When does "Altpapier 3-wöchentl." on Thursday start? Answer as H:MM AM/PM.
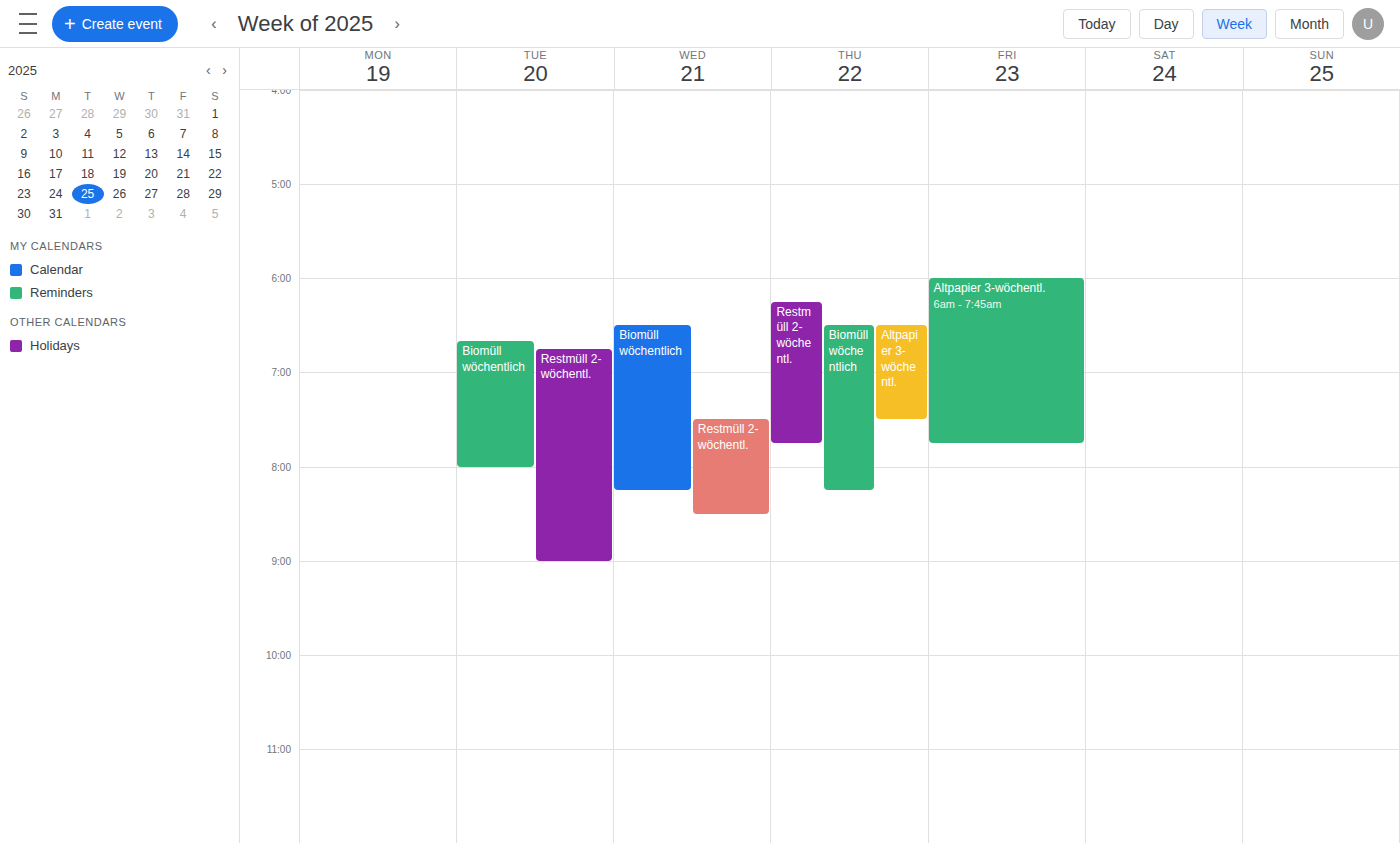
6:30 AM